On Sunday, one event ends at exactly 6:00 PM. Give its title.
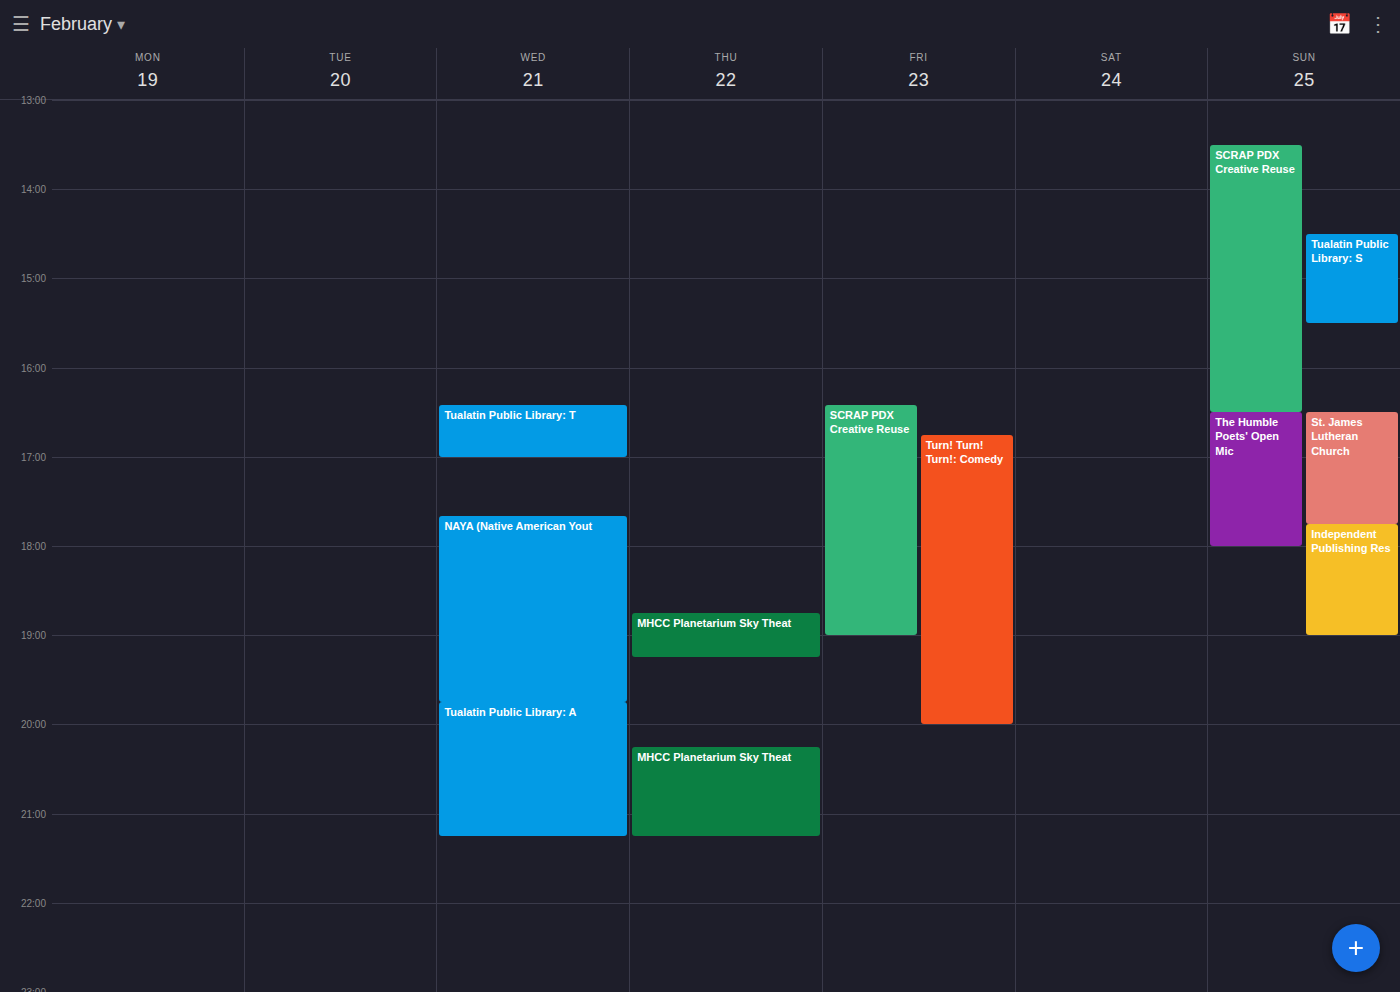
"The Humble Poets' Open Mic"